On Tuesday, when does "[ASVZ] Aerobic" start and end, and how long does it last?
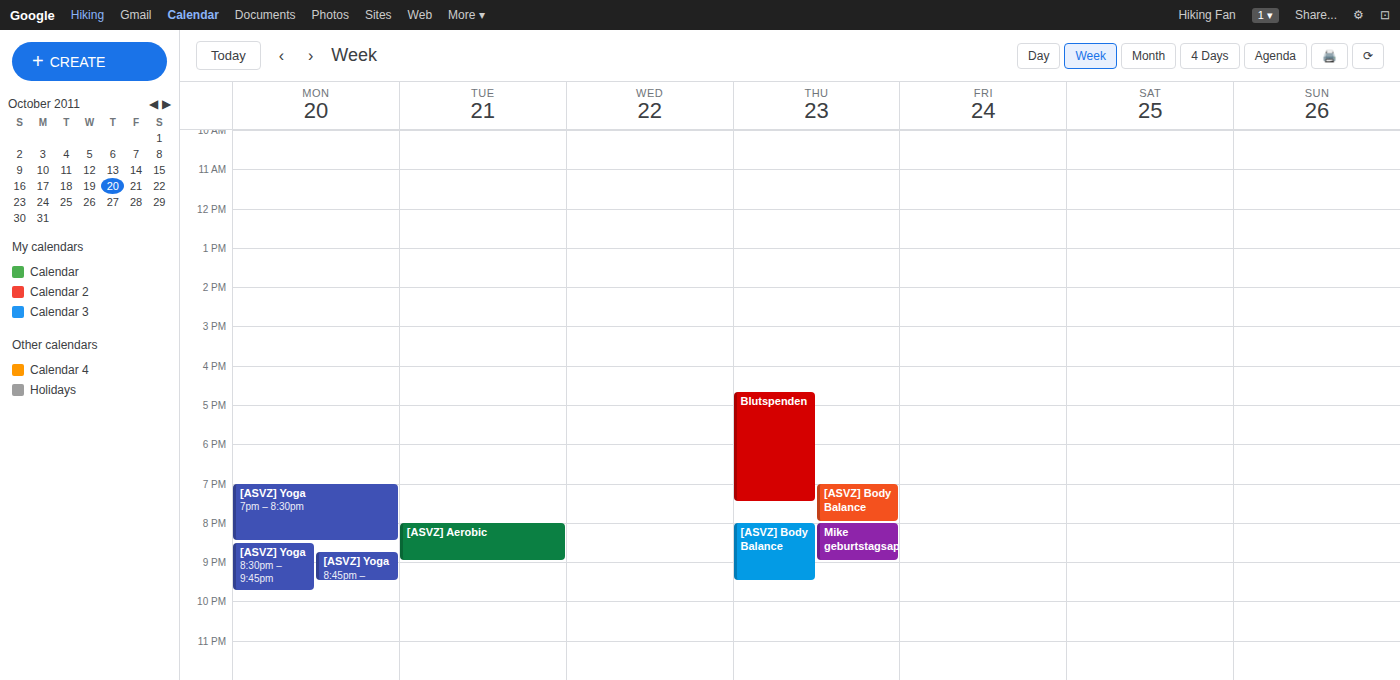
8:00 PM to 9:00 PM, 1 hour